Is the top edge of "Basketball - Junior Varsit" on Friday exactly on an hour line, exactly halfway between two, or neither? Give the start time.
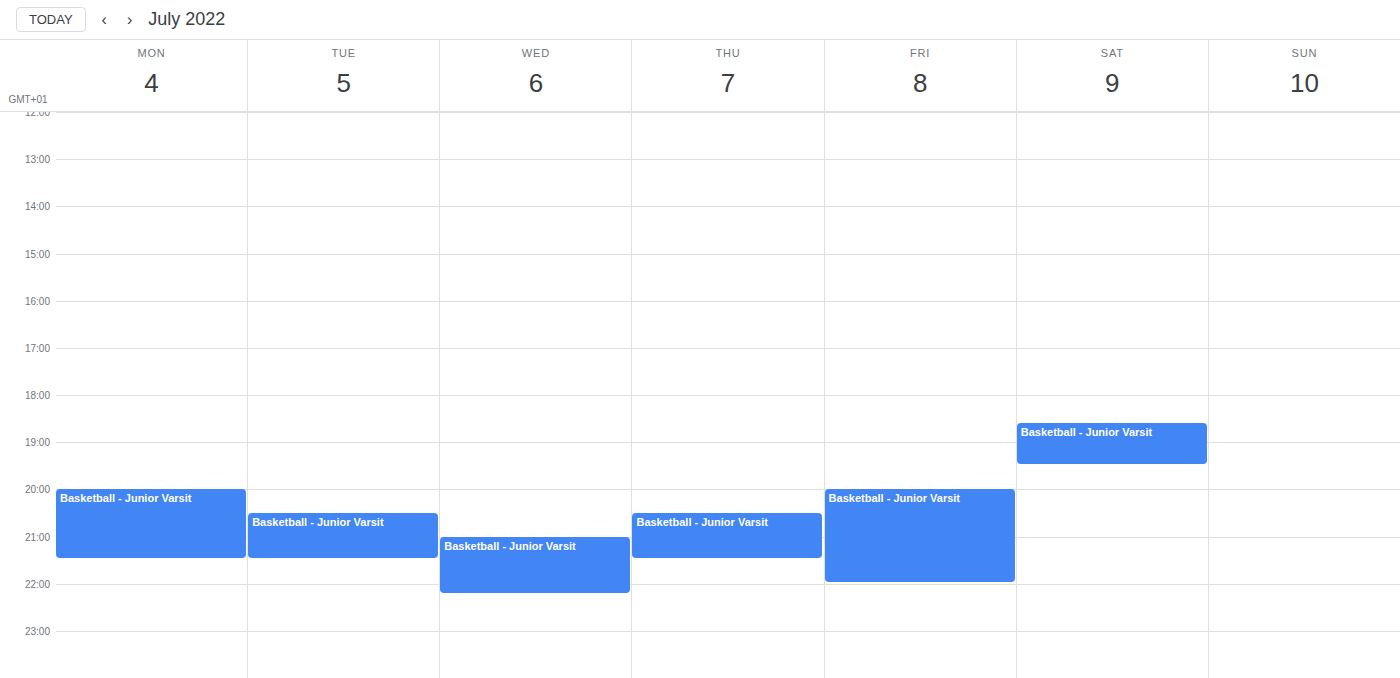
8:00 PM -- exactly on the 8 PM line.